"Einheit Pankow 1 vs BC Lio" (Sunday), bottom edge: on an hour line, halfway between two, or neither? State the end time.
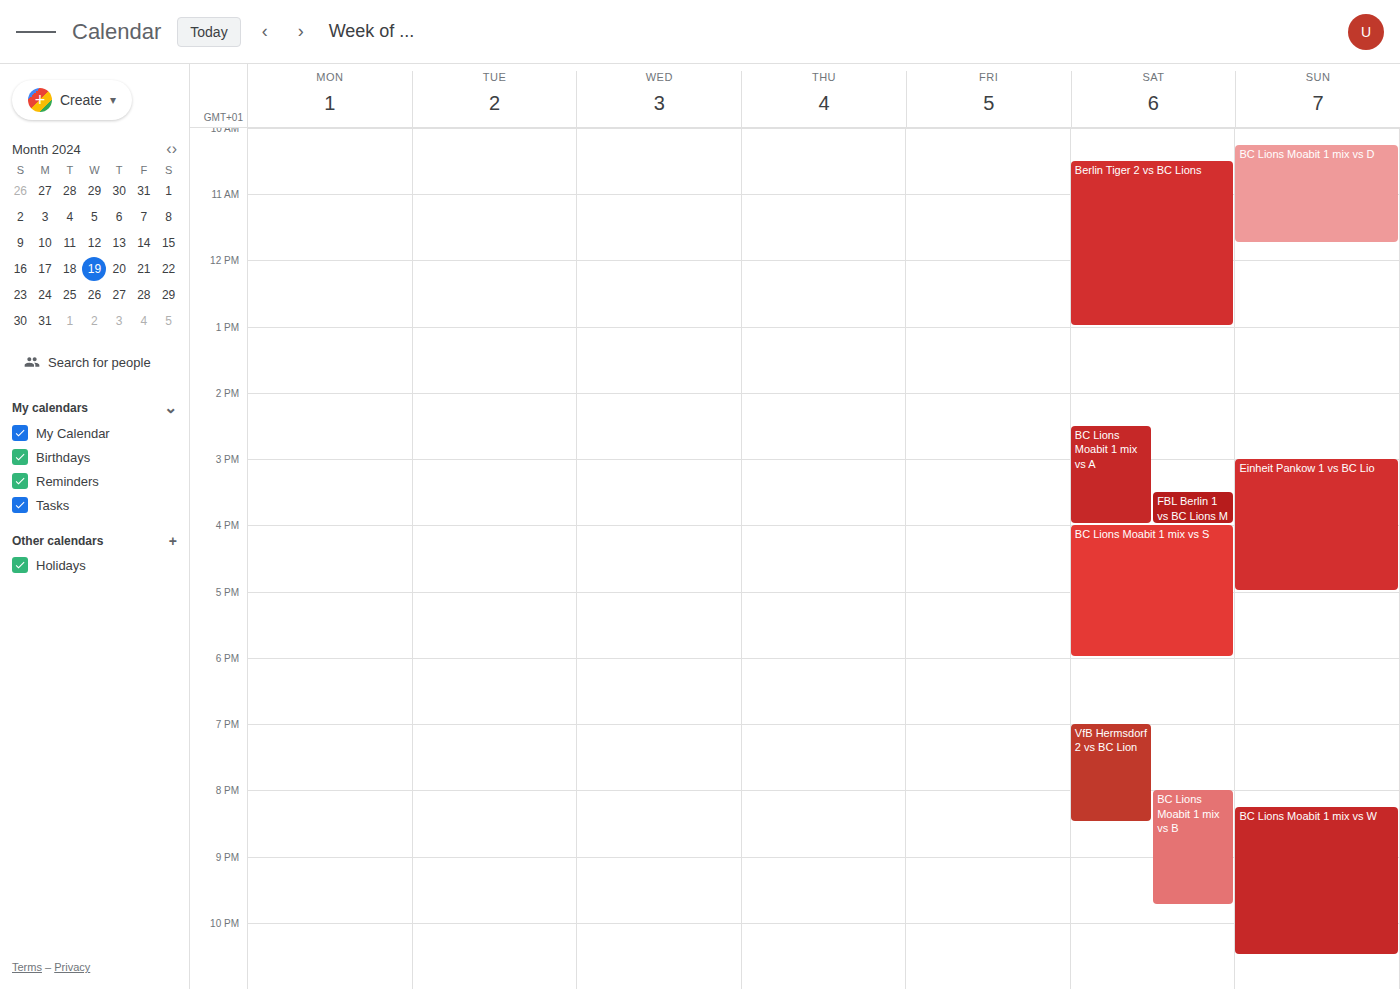
5:00 PM -- exactly on the 5 PM line.